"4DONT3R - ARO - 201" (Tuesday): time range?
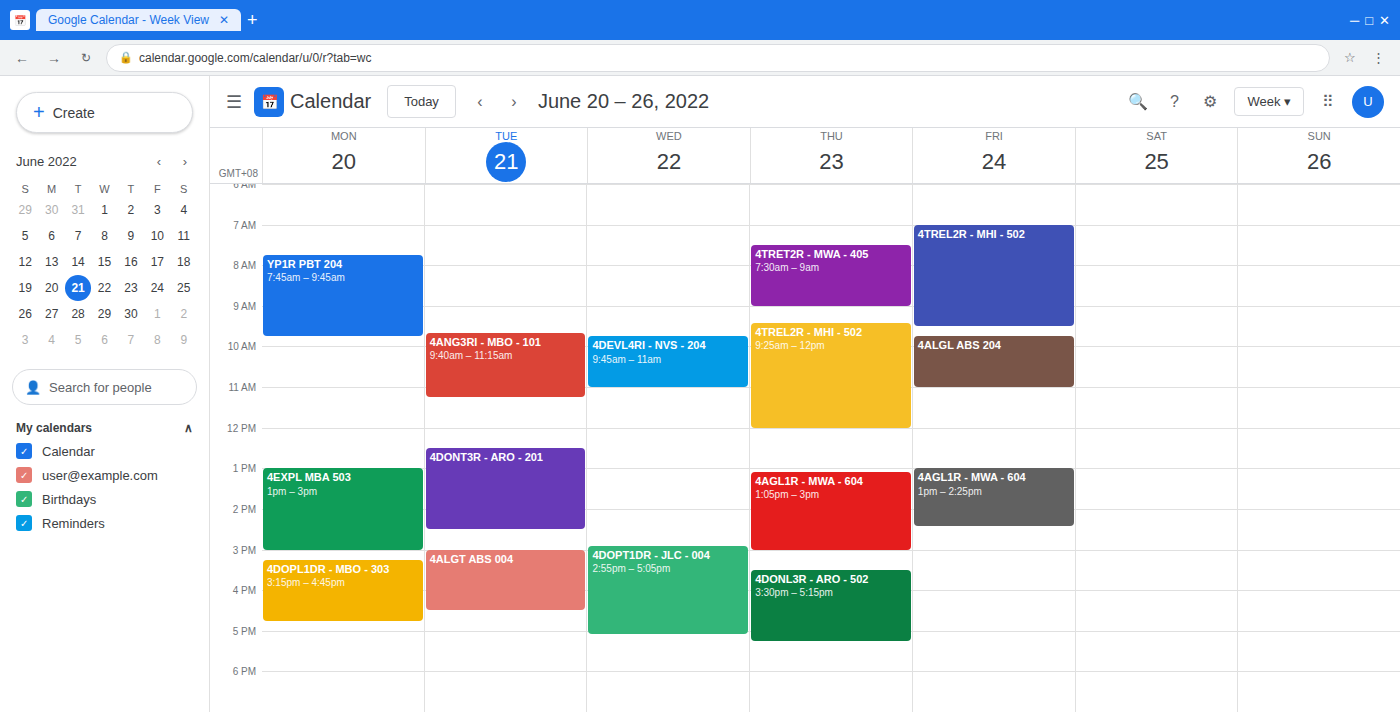
12:30 PM to 2:30 PM